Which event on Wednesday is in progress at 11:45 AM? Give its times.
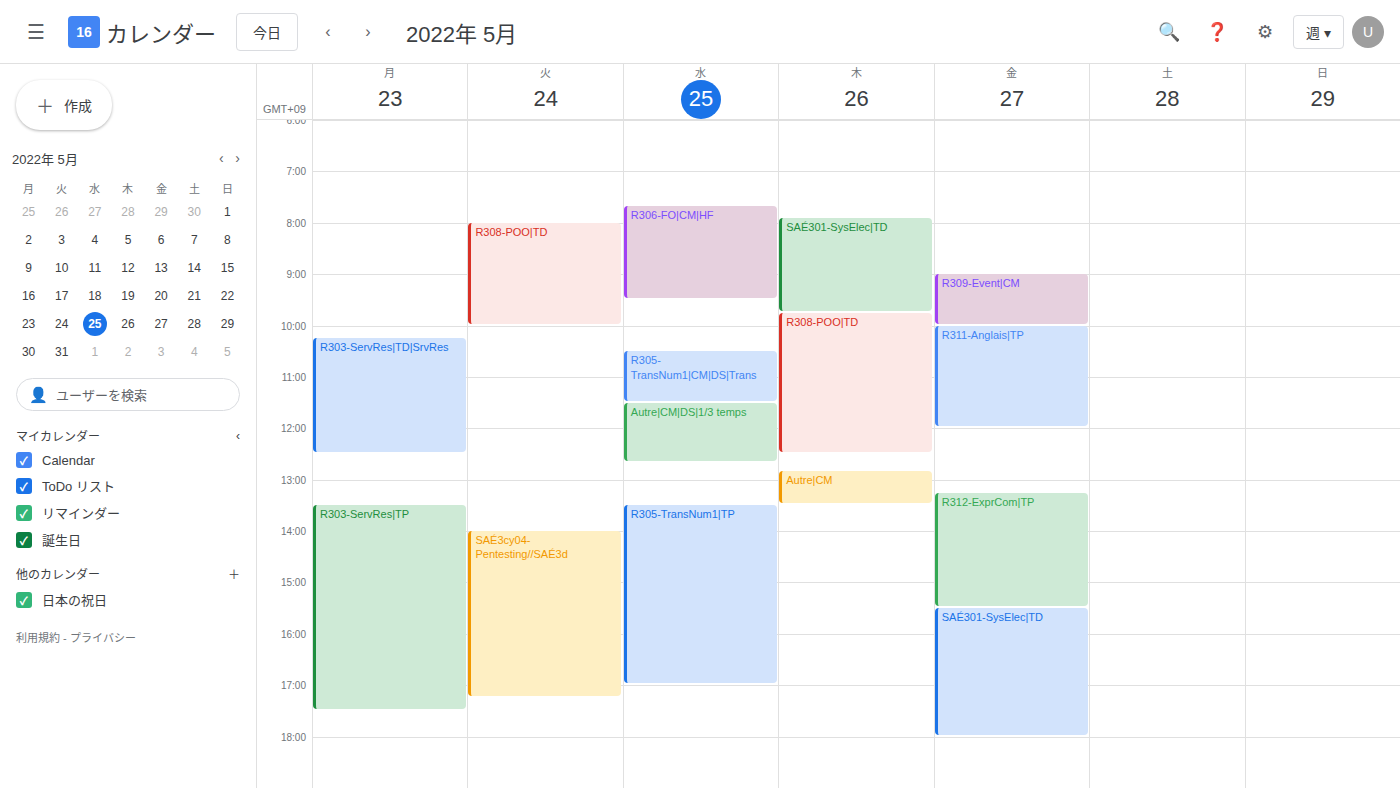
"Autre|CM|DS|1/3 temps", 11:30 AM to 12:40 PM